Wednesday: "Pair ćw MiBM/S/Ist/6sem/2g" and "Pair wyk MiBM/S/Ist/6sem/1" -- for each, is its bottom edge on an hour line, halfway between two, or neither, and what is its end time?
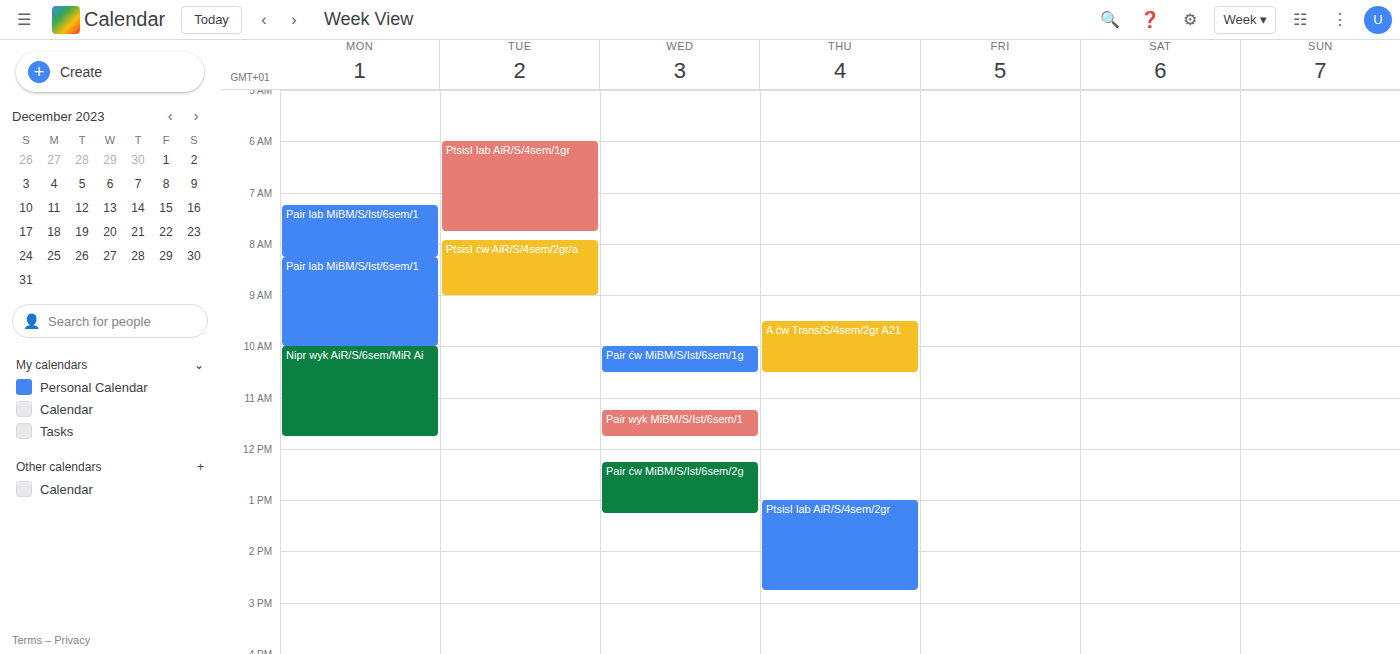
"Pair ćw MiBM/S/Ist/6sem/2g": 1:15 PM, neither: a quarter of the way from the 1 PM line to the 2 PM line. "Pair wyk MiBM/S/Ist/6sem/1": 11:45 AM, neither: three quarters of the way from the 11 AM line to the 12 PM line.